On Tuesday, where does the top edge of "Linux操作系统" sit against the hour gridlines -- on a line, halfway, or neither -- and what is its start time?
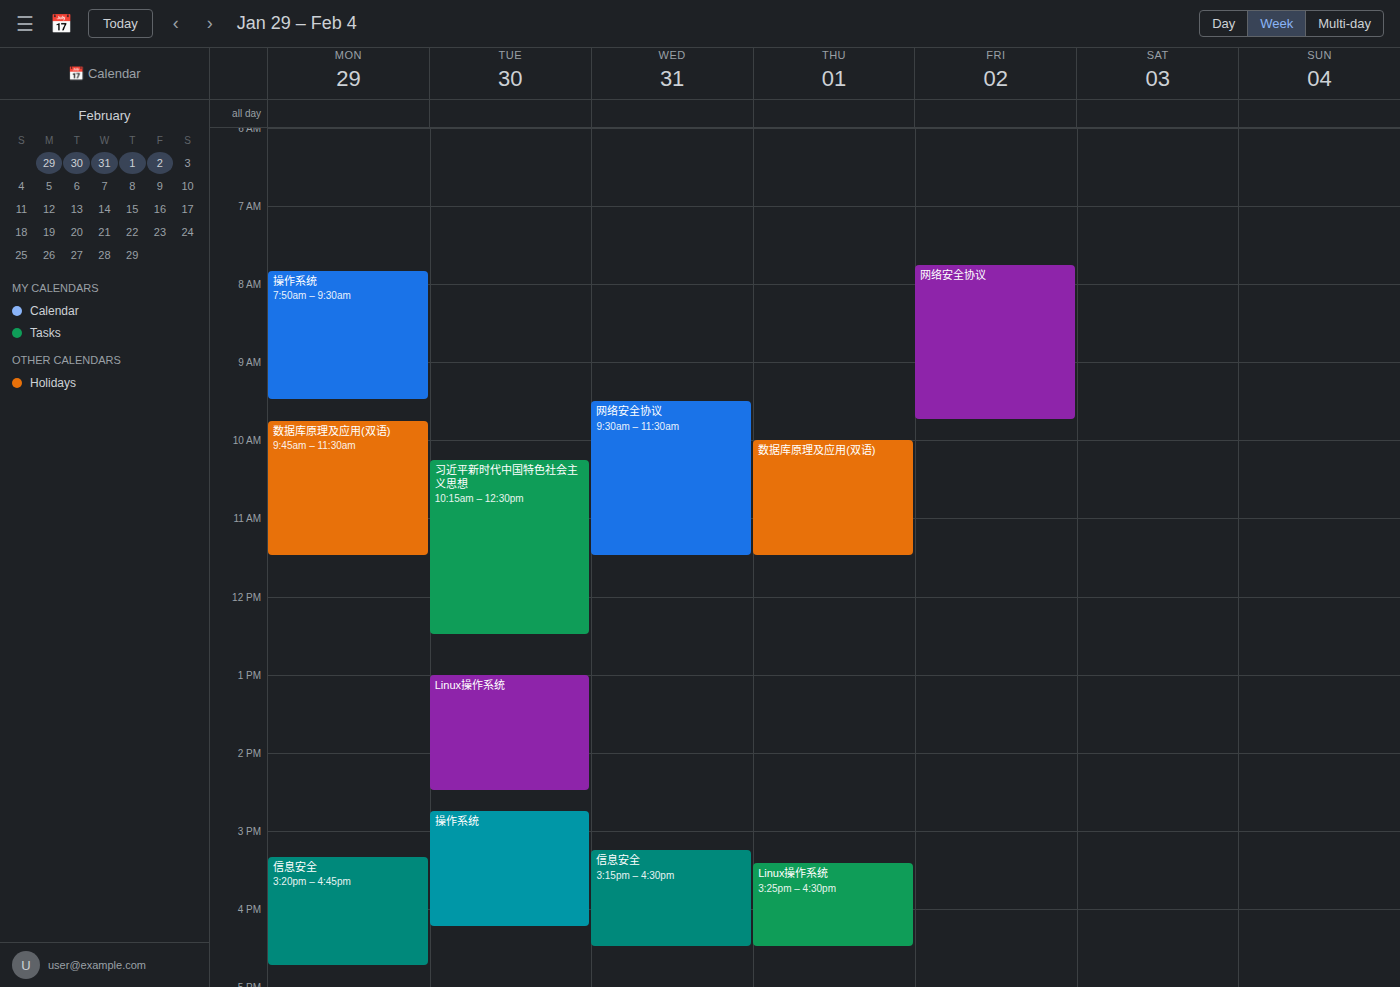
1:00 PM -- exactly on the 1 PM line.